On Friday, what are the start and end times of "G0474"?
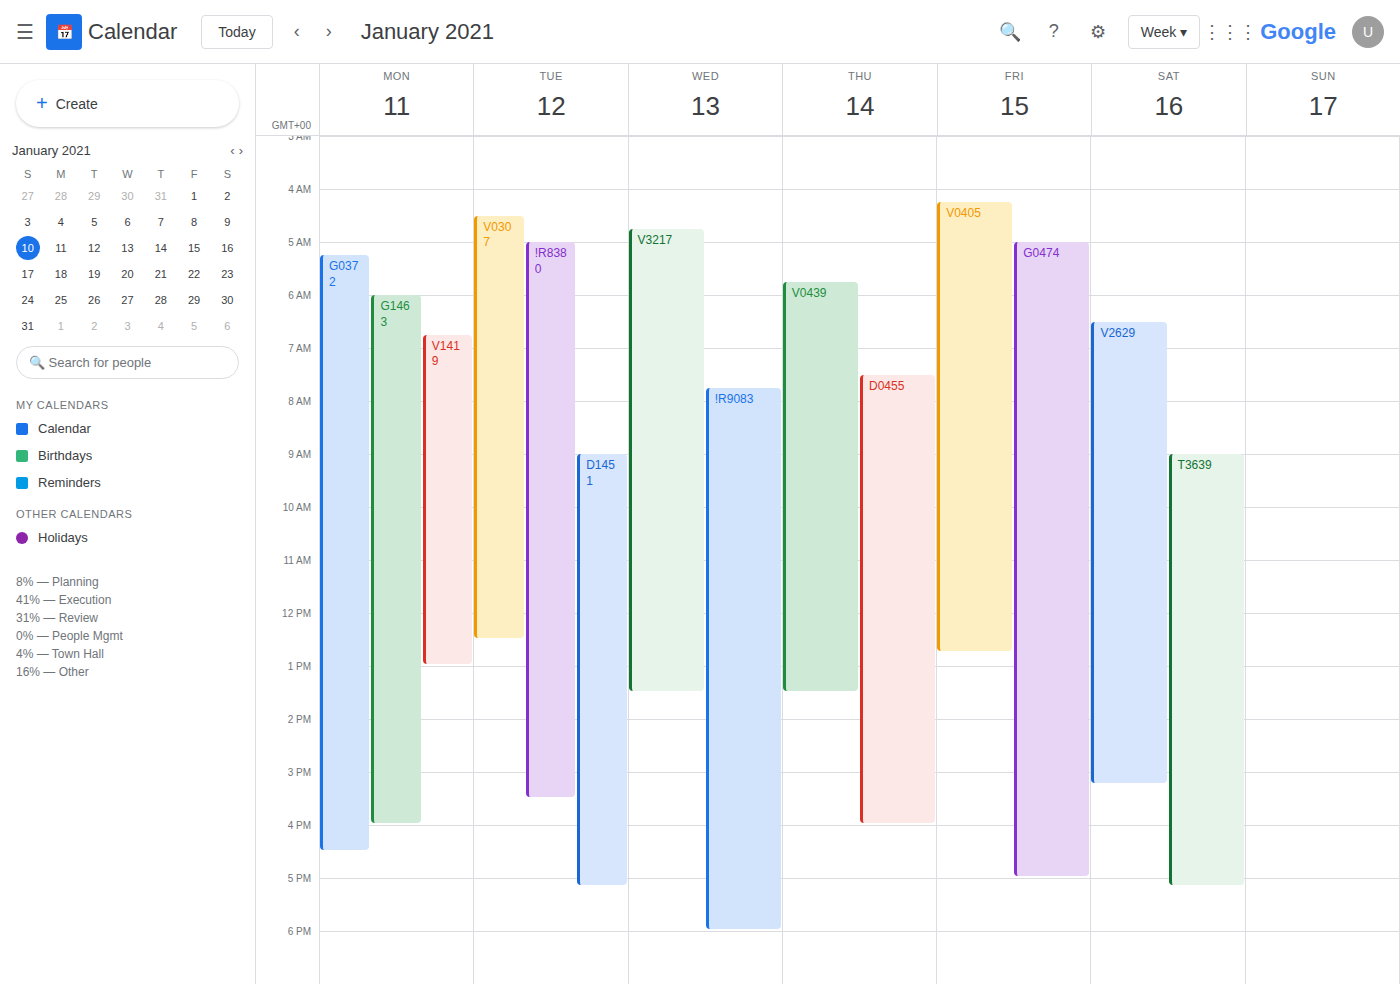
5:00 AM to 5:00 PM